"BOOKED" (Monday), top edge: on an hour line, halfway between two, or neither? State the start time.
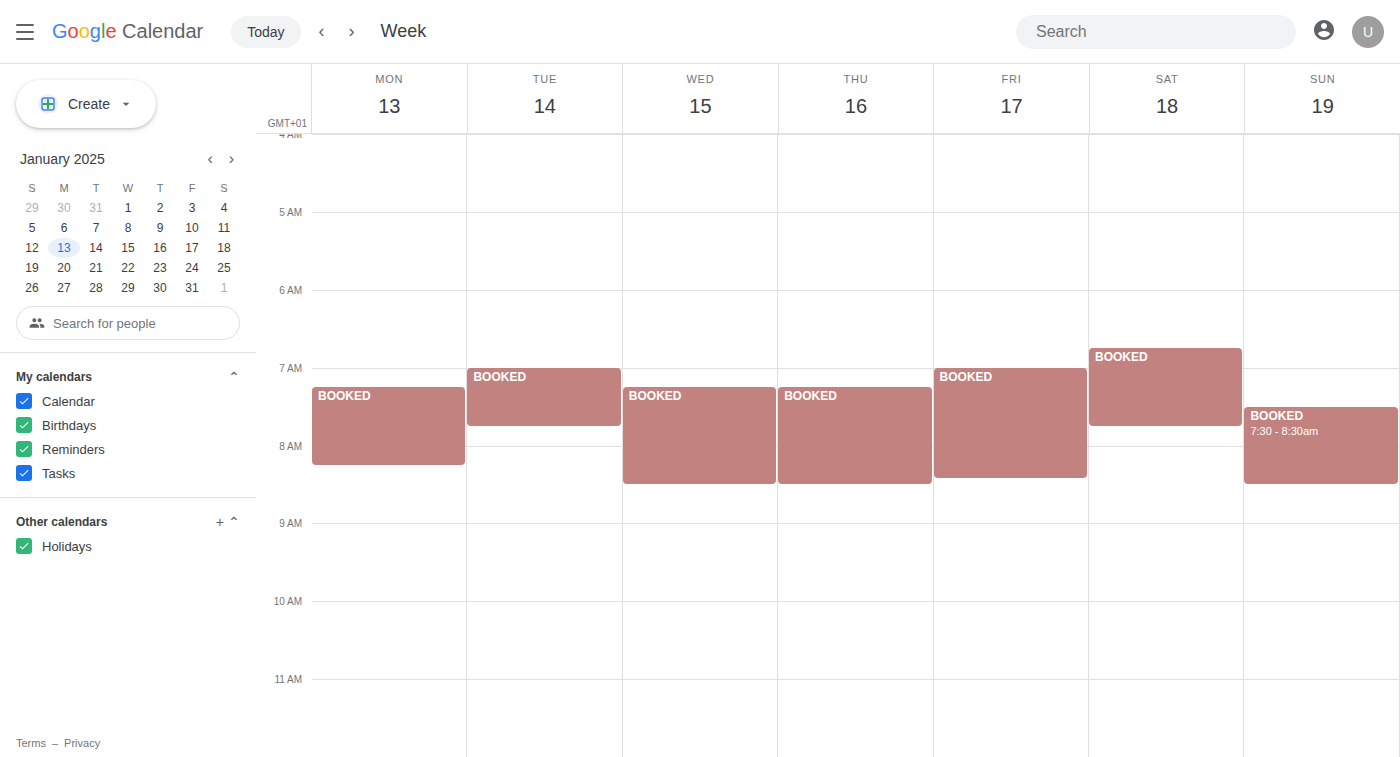
7:15 AM -- neither: a quarter of the way from the 7 AM line to the 8 AM line.